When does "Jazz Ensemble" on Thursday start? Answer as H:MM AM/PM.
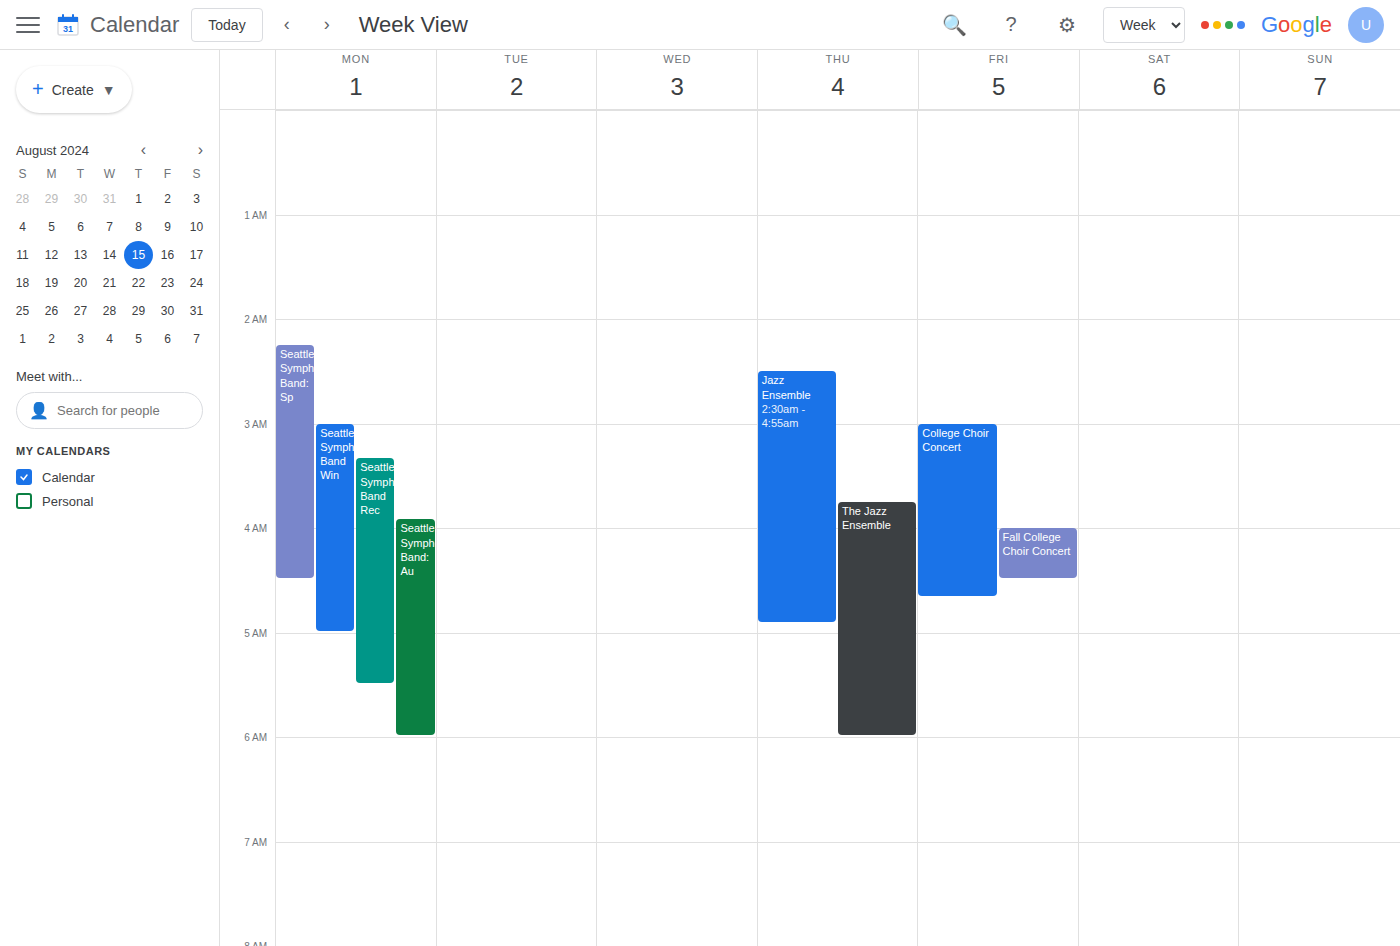
2:30 AM